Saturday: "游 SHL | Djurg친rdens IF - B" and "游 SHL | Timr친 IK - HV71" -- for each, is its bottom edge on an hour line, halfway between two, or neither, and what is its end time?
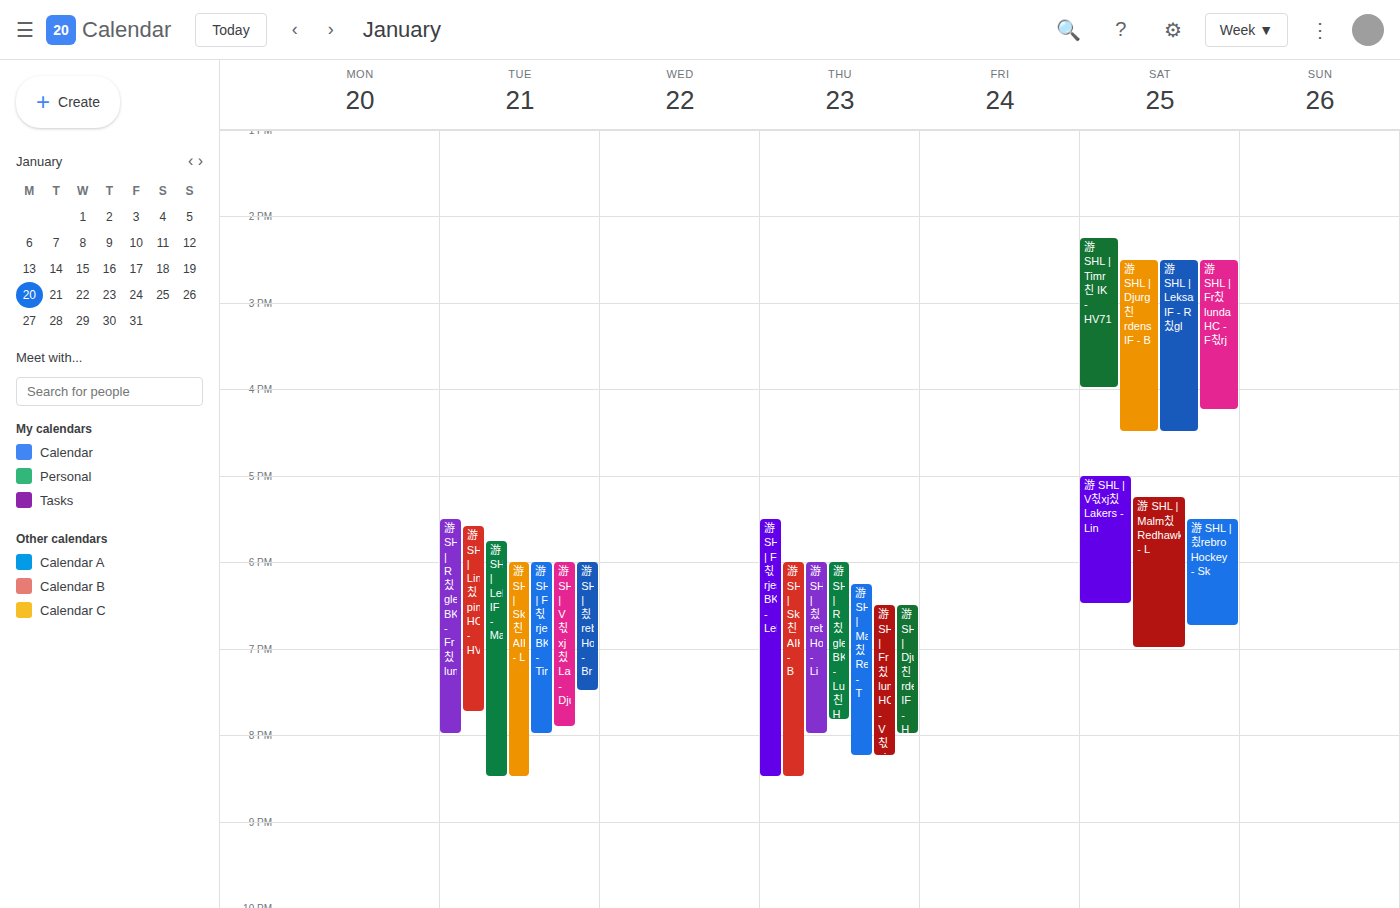
"游 SHL | Djurg친rdens IF - B": 4:30 PM, halfway between the 4 PM and 5 PM lines. "游 SHL | Timr친 IK - HV71": 4:00 PM, exactly on the 4 PM line.